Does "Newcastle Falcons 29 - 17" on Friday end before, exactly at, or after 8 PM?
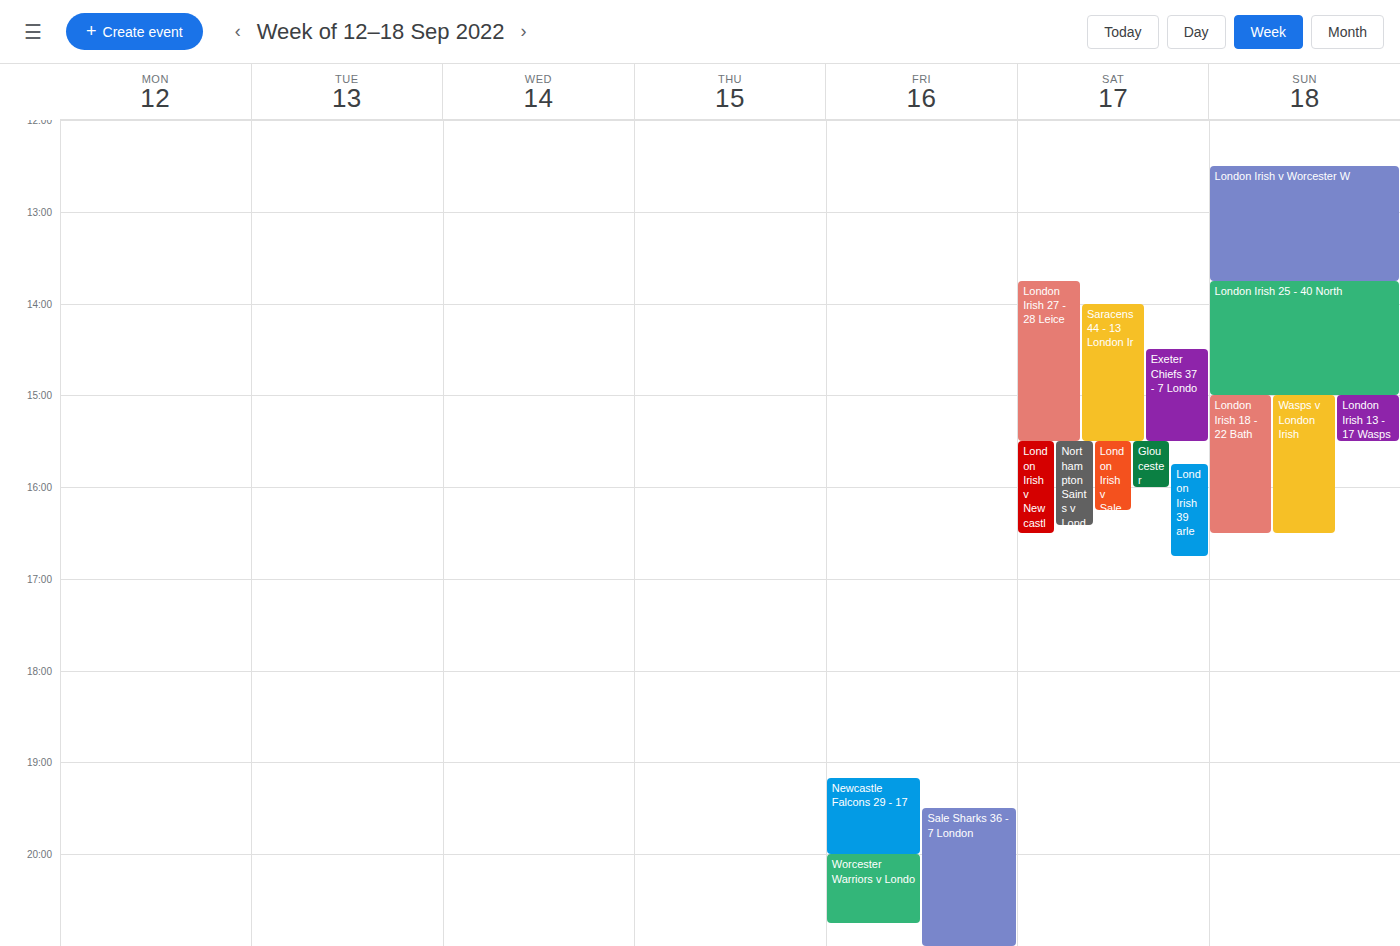
8:00 PM -- exactly at 8 PM, on the 8 PM line.